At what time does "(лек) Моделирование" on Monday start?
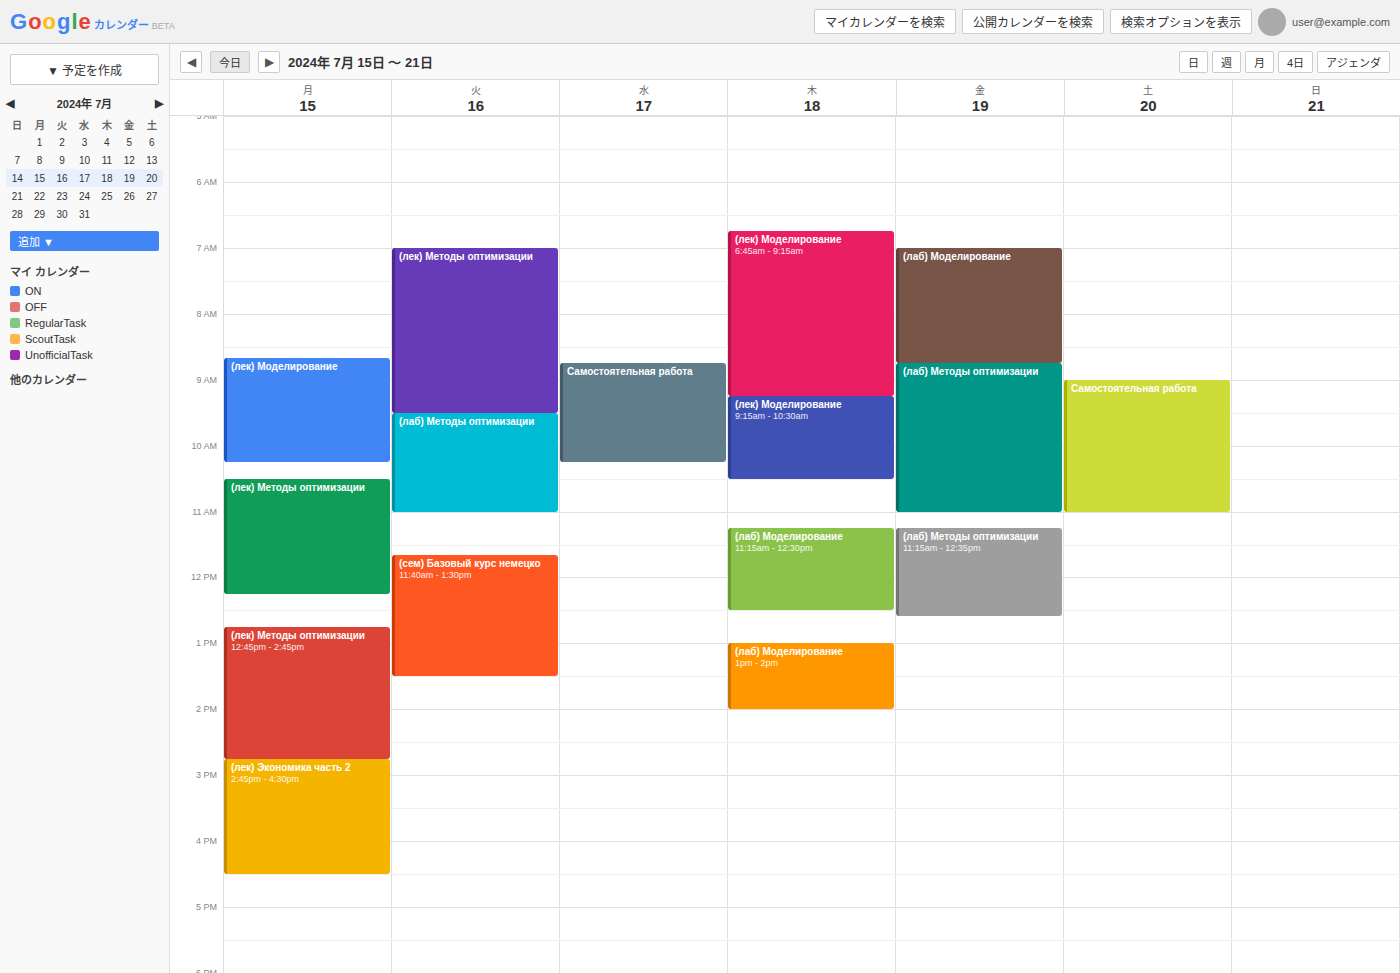
8:40 AM